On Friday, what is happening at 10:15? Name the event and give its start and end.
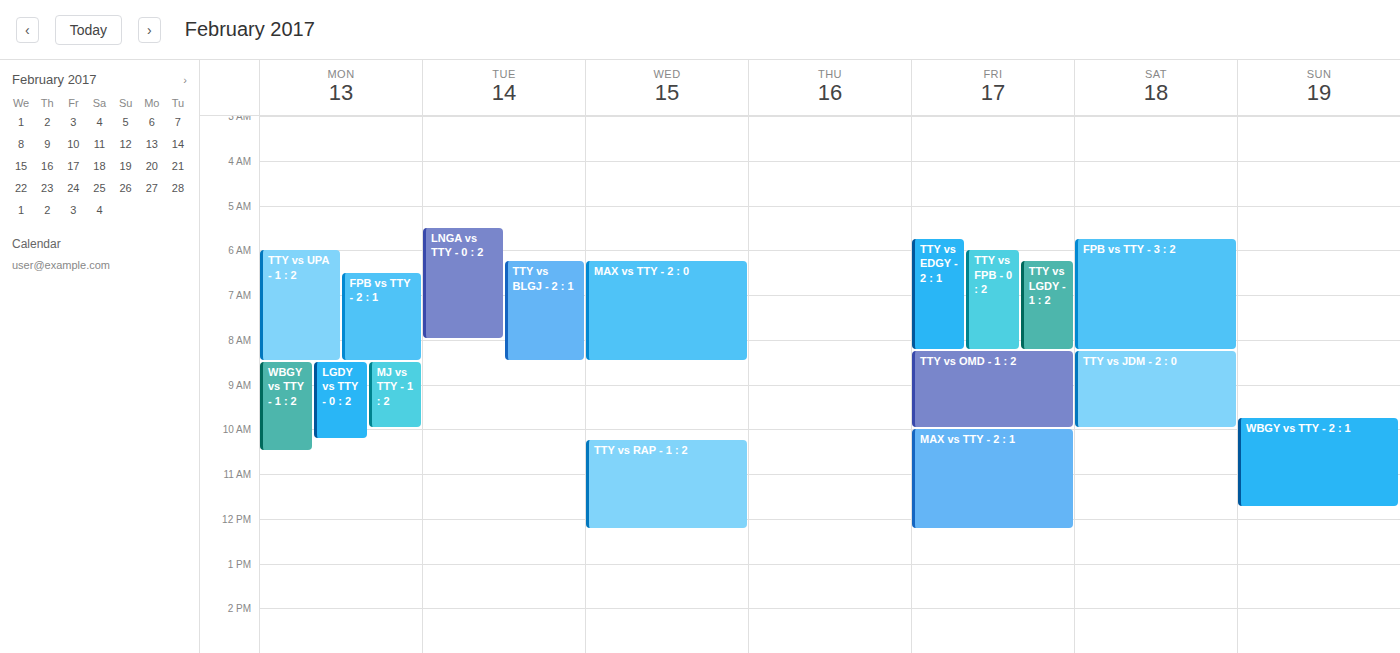
"MAX vs TTY - 2 : 1", 10:00 to 12:15